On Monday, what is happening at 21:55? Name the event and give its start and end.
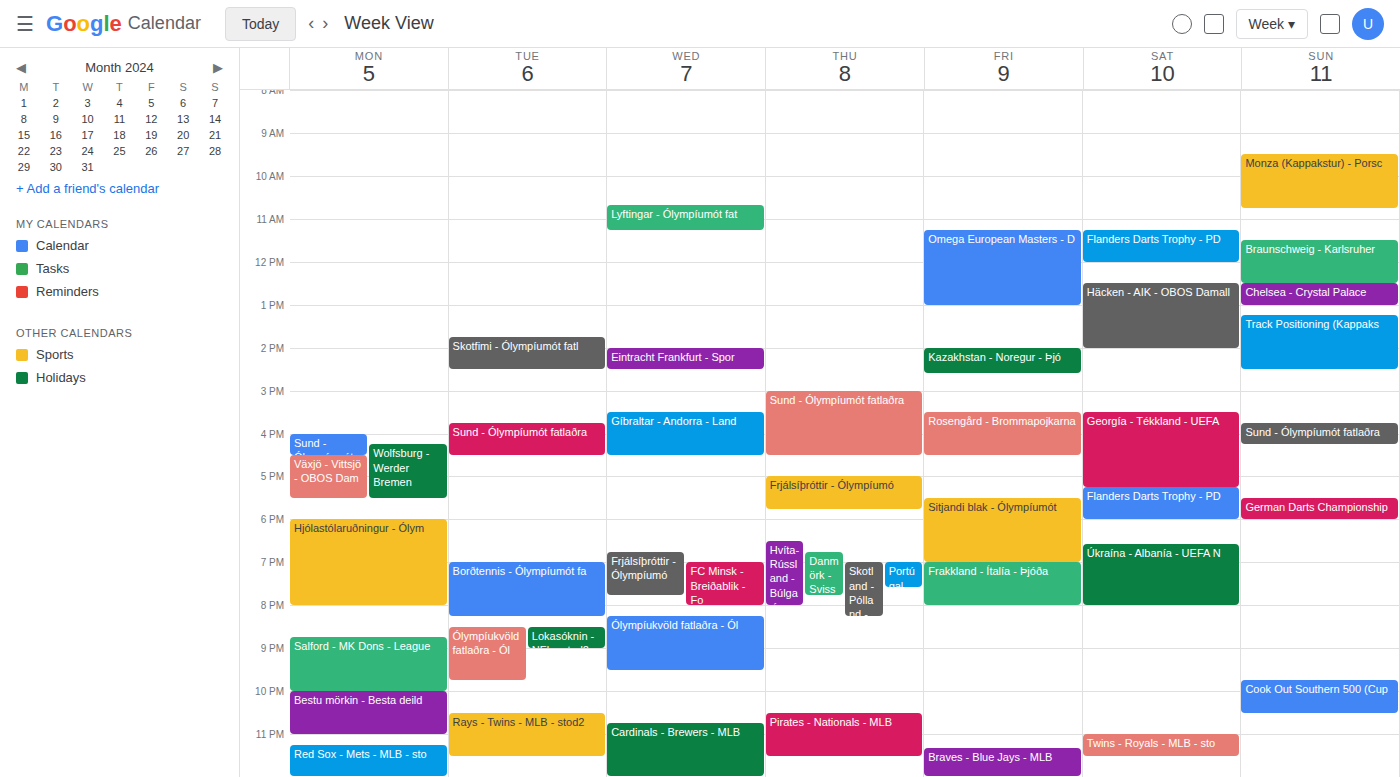
"Salford - MK Dons - League", 20:45 to 22:00